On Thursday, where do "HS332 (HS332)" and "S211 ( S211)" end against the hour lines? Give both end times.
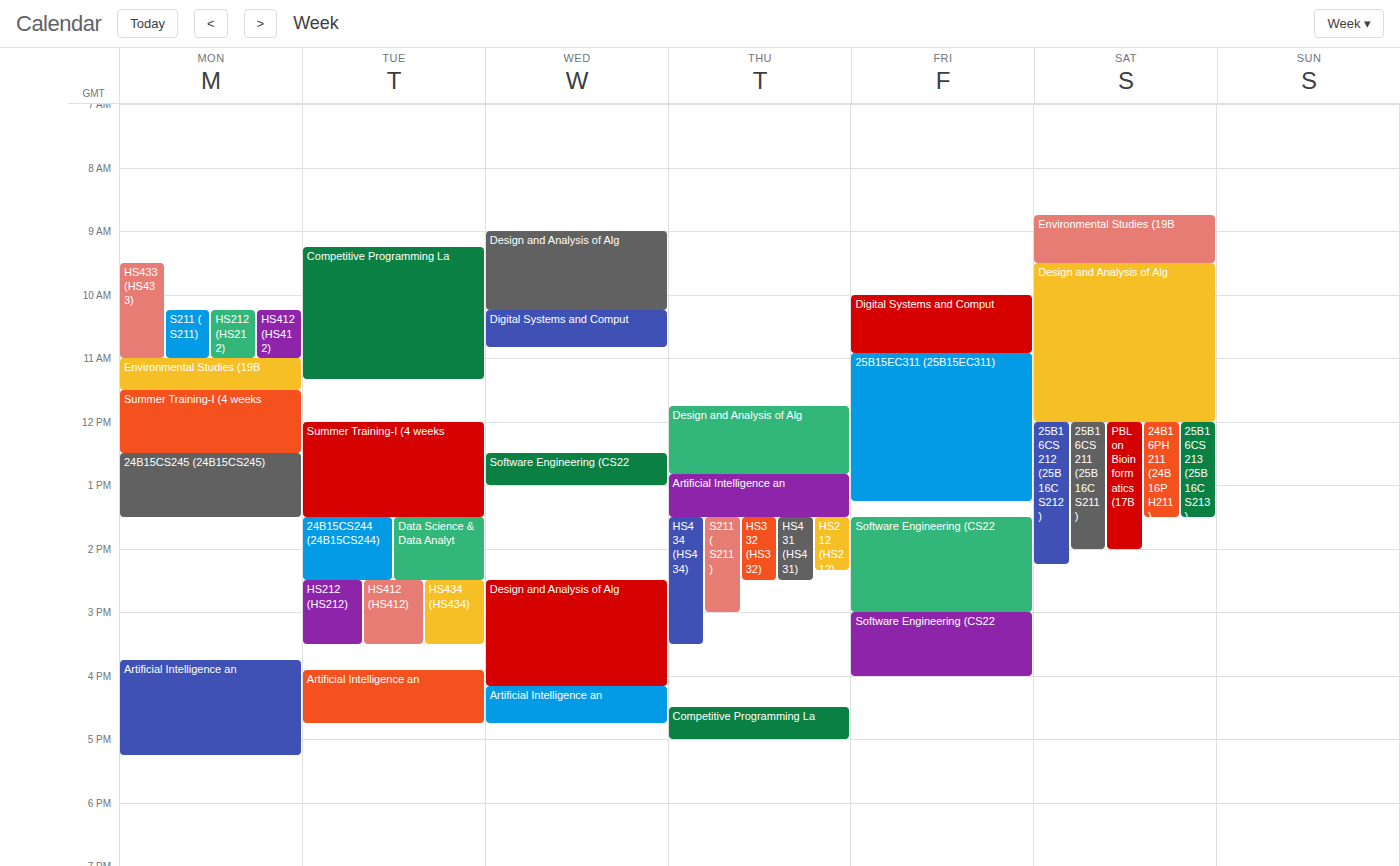
"HS332 (HS332)": 2:30 PM, halfway between the 2 PM and 3 PM lines. "S211 ( S211)": 3:00 PM, exactly on the 3 PM line.